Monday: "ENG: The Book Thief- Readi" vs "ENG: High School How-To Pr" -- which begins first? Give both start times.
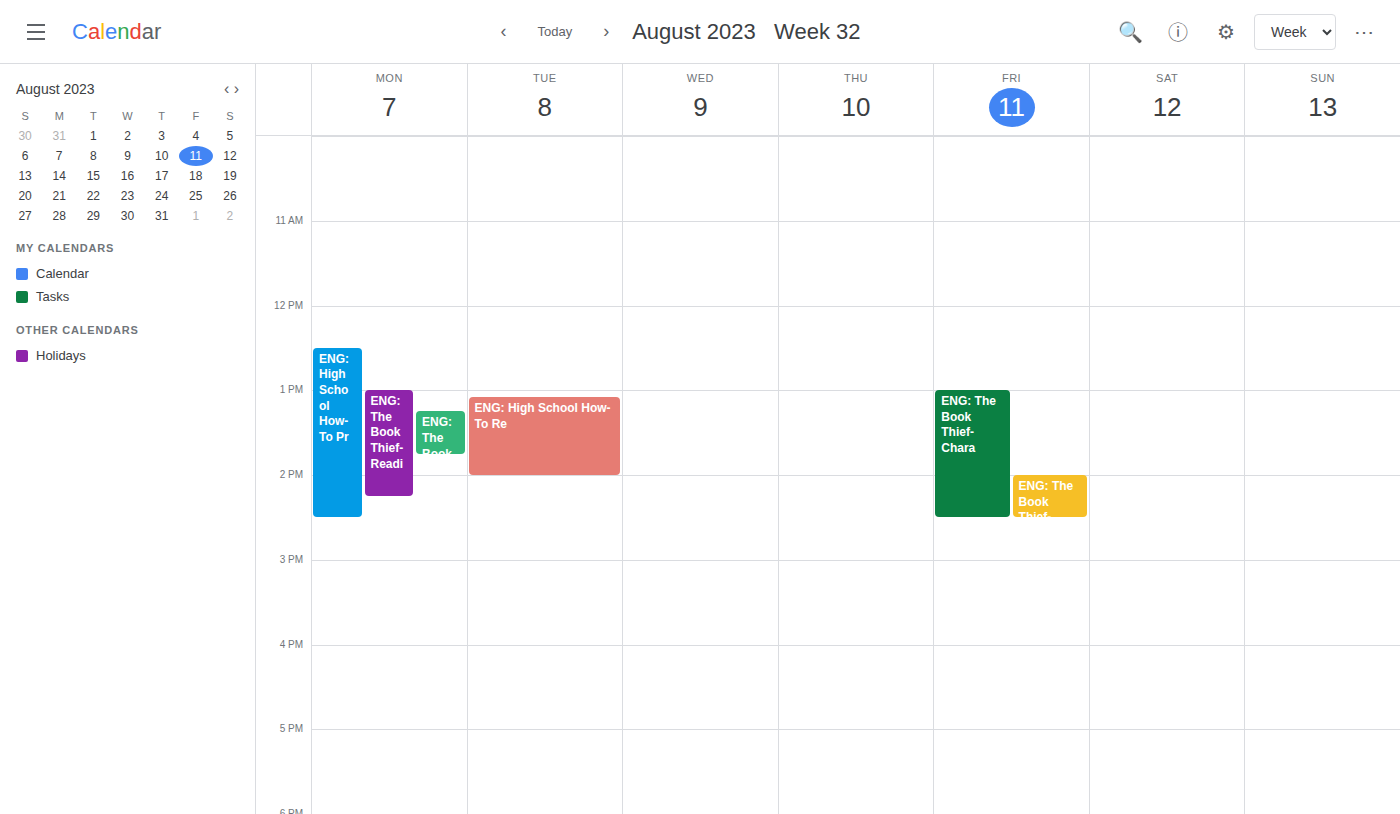
"ENG: High School How-To Pr" 12:30 PM; "ENG: The Book Thief- Readi" 1:00 PM.